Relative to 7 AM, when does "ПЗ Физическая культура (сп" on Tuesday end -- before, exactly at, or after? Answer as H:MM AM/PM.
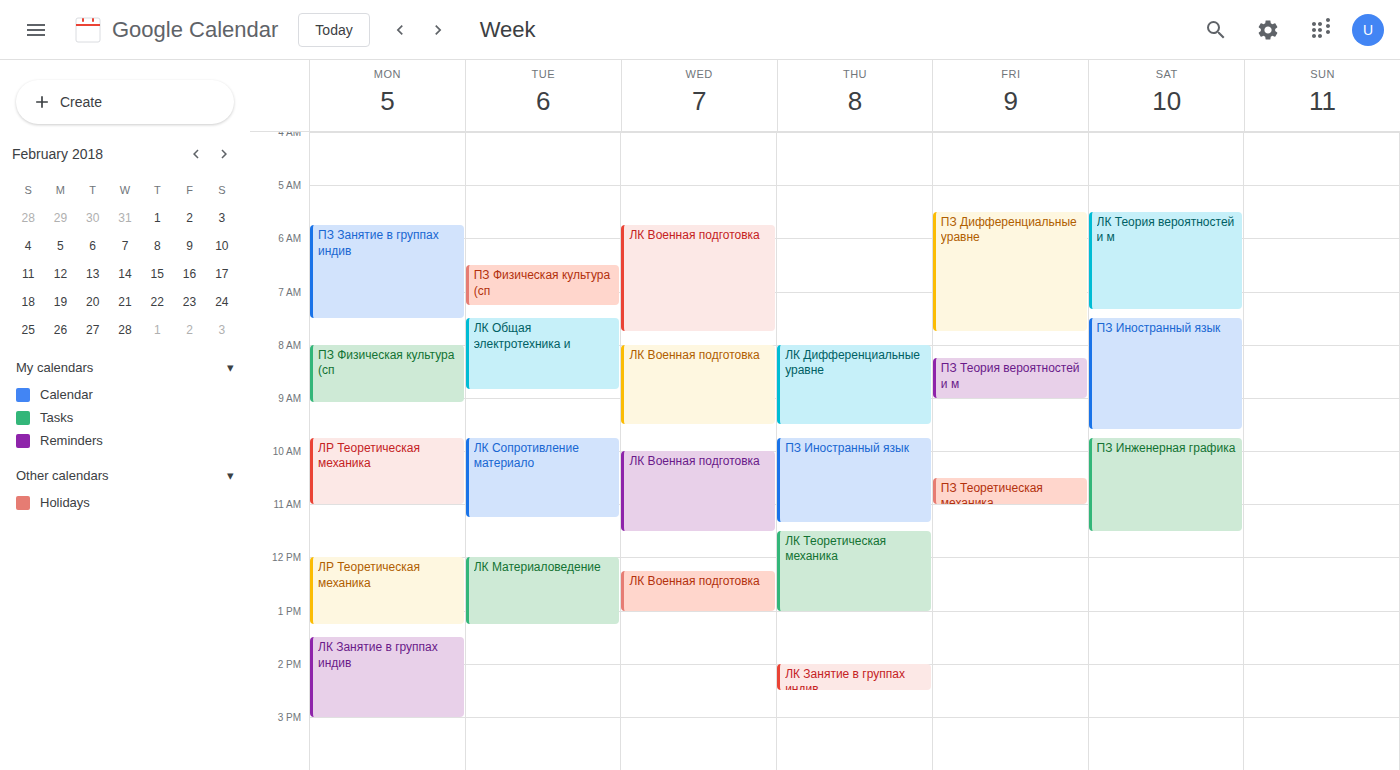
7:15 AM -- after 7 AM, 15 minutes below the 7 AM line.